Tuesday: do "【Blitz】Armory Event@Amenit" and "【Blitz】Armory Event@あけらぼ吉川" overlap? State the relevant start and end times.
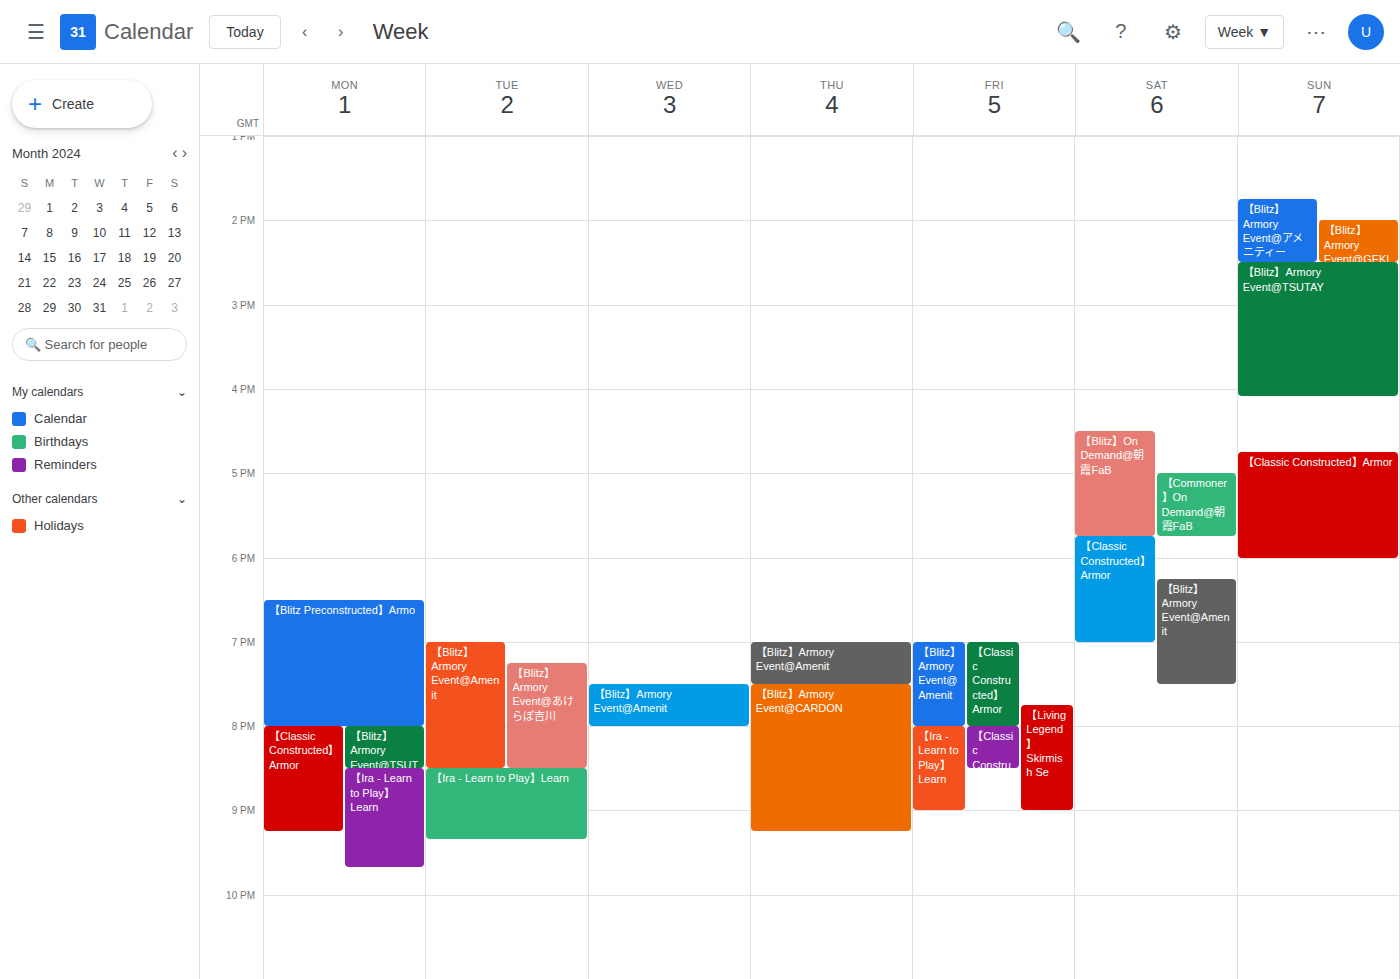
"【Blitz】Armory Event@あけらぼ吉川" starts at 7:15 PM, before "【Blitz】Armory Event@Amenit" ends at 8:30 PM -- they overlap.